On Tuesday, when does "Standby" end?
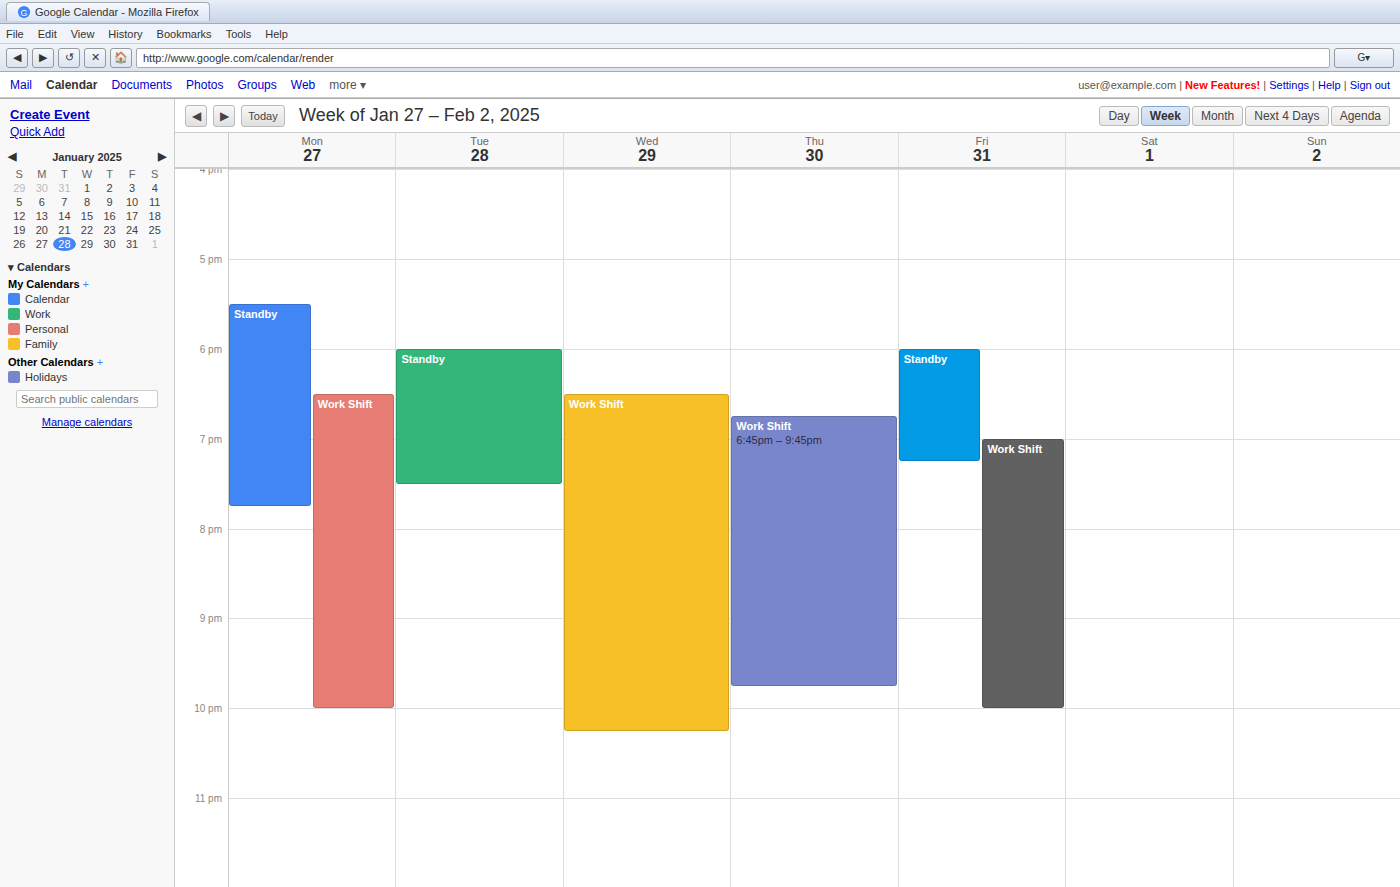
7:30 PM